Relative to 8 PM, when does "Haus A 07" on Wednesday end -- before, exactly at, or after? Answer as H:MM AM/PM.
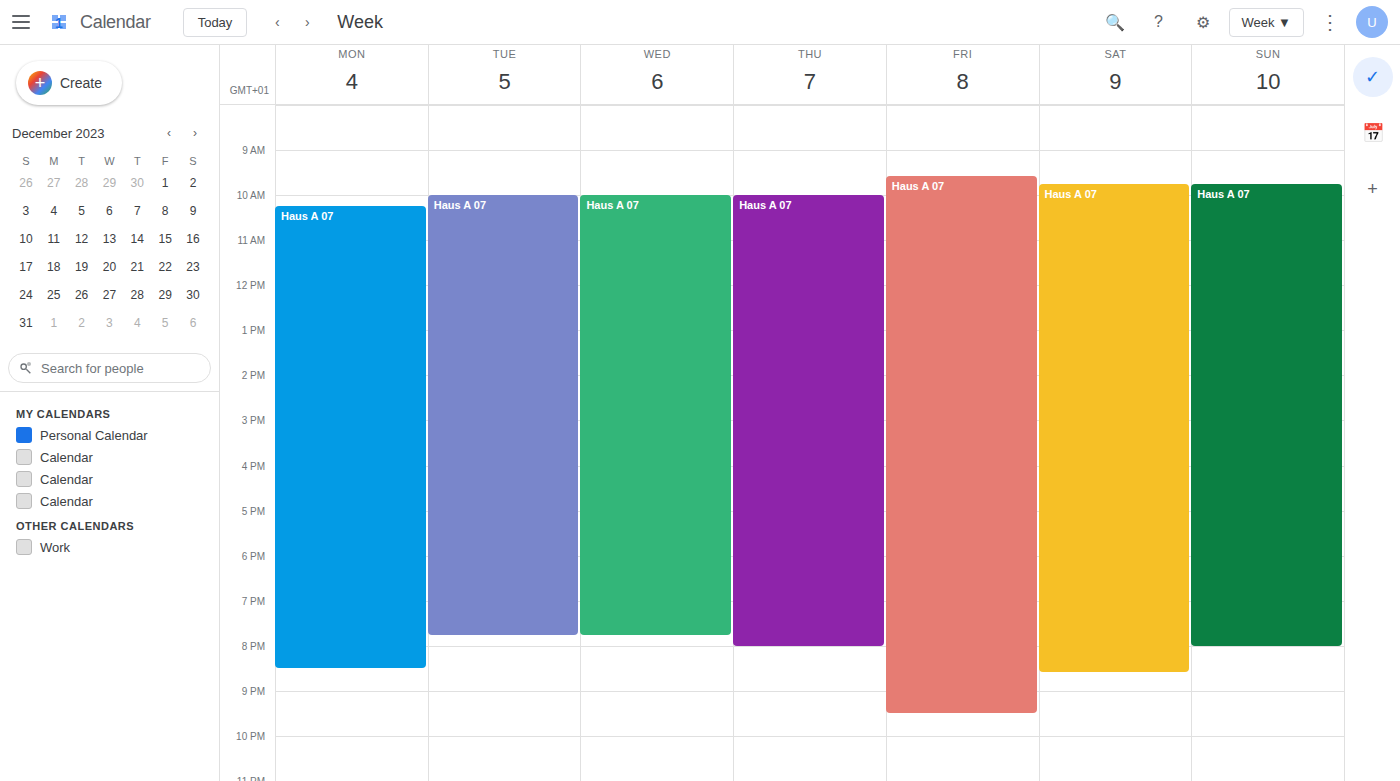
7:45 PM -- before 8 PM, 15 minutes above the 8 PM line.